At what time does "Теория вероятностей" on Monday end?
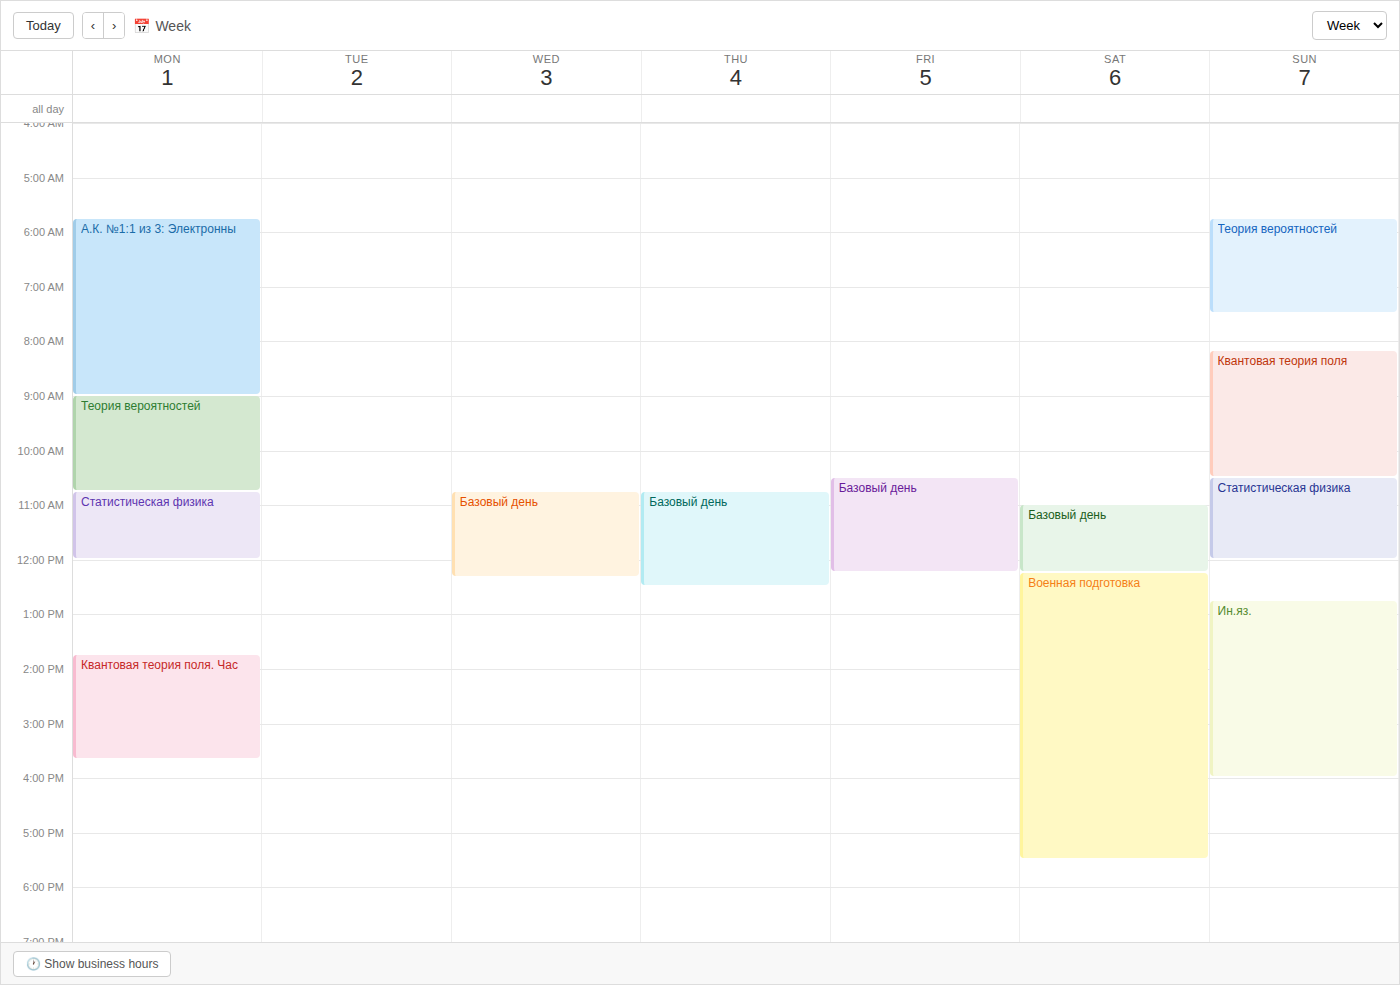
10:45